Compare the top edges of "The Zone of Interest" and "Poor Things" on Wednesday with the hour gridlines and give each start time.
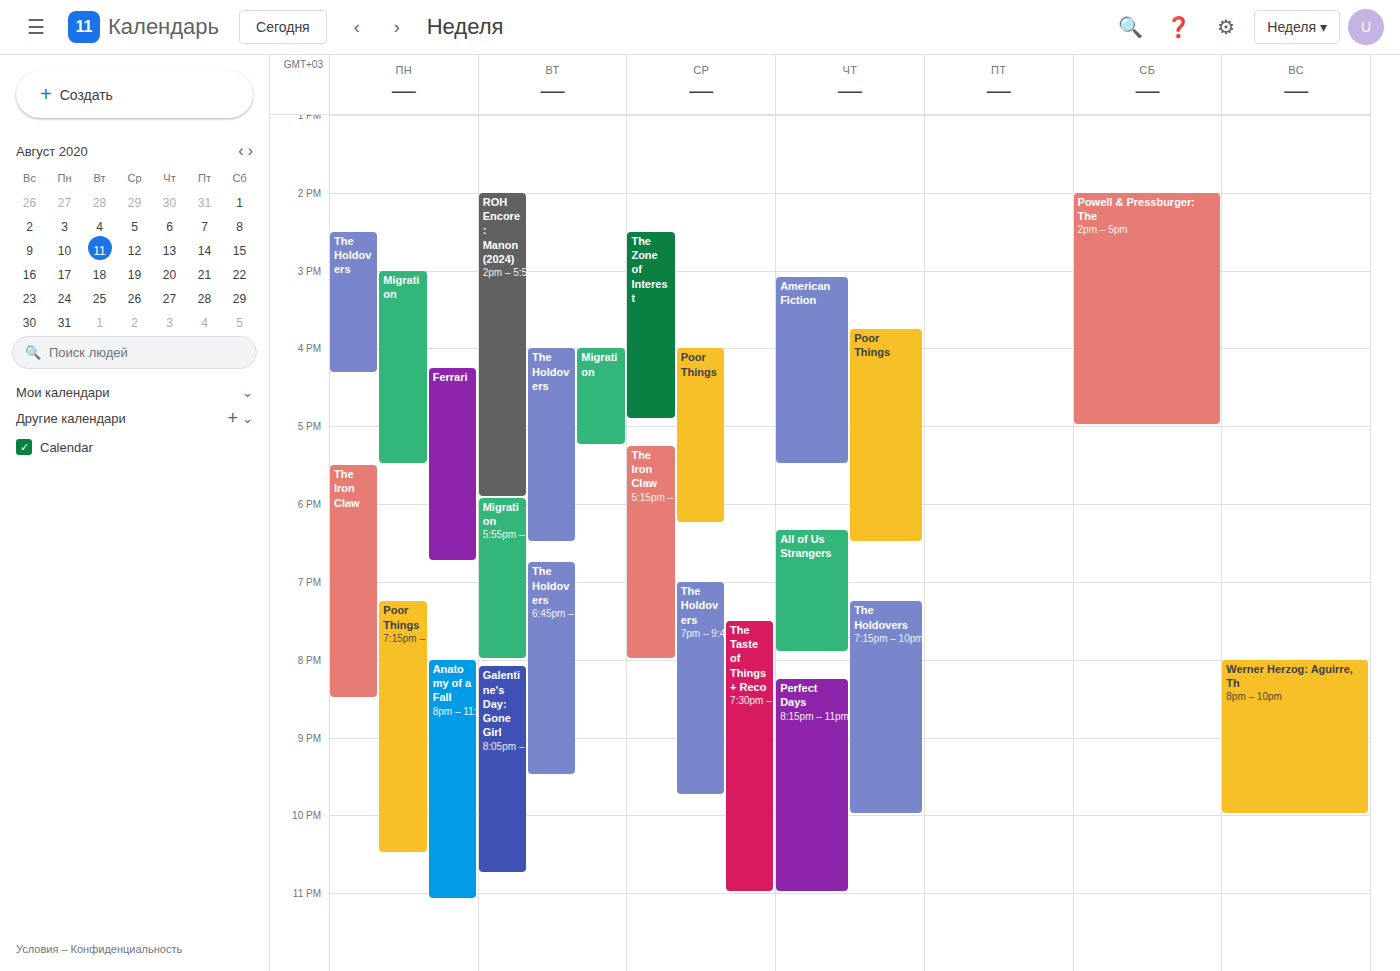
"The Zone of Interest": 14:30, halfway between the 14:00 and 15:00 lines. "Poor Things": 16:00, exactly on the 16:00 line.